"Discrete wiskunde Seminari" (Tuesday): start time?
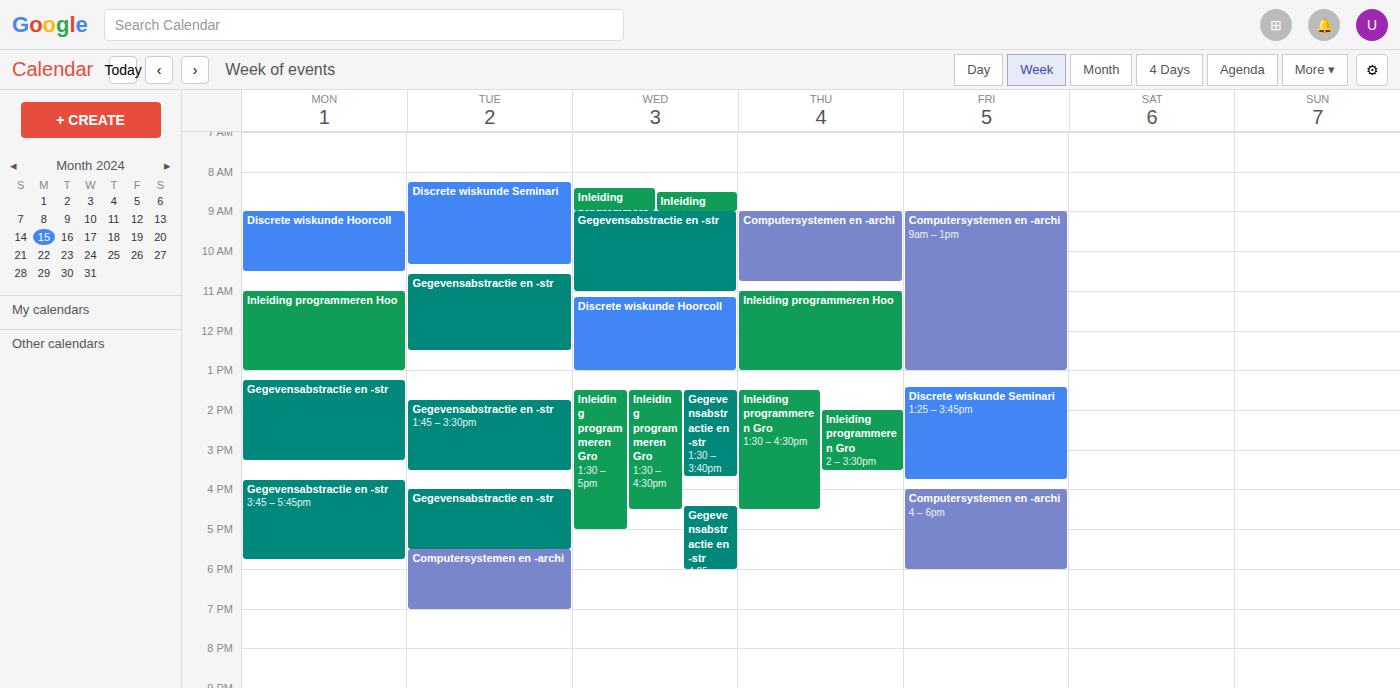
8:15 AM